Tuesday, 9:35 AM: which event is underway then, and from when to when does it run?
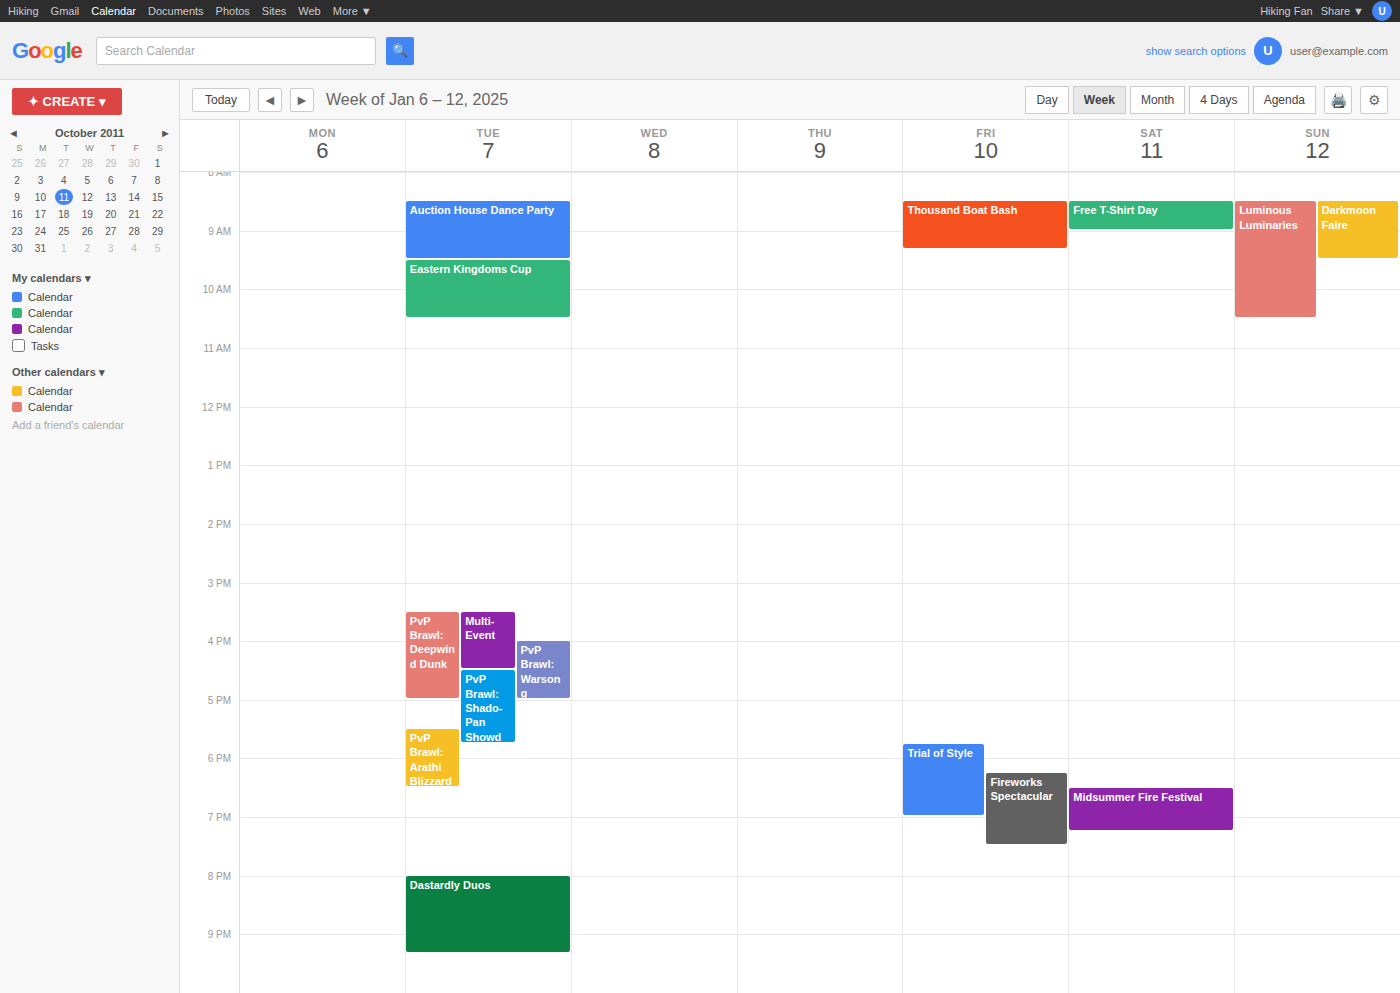
"Eastern Kingdoms Cup", 9:30 AM to 10:30 AM